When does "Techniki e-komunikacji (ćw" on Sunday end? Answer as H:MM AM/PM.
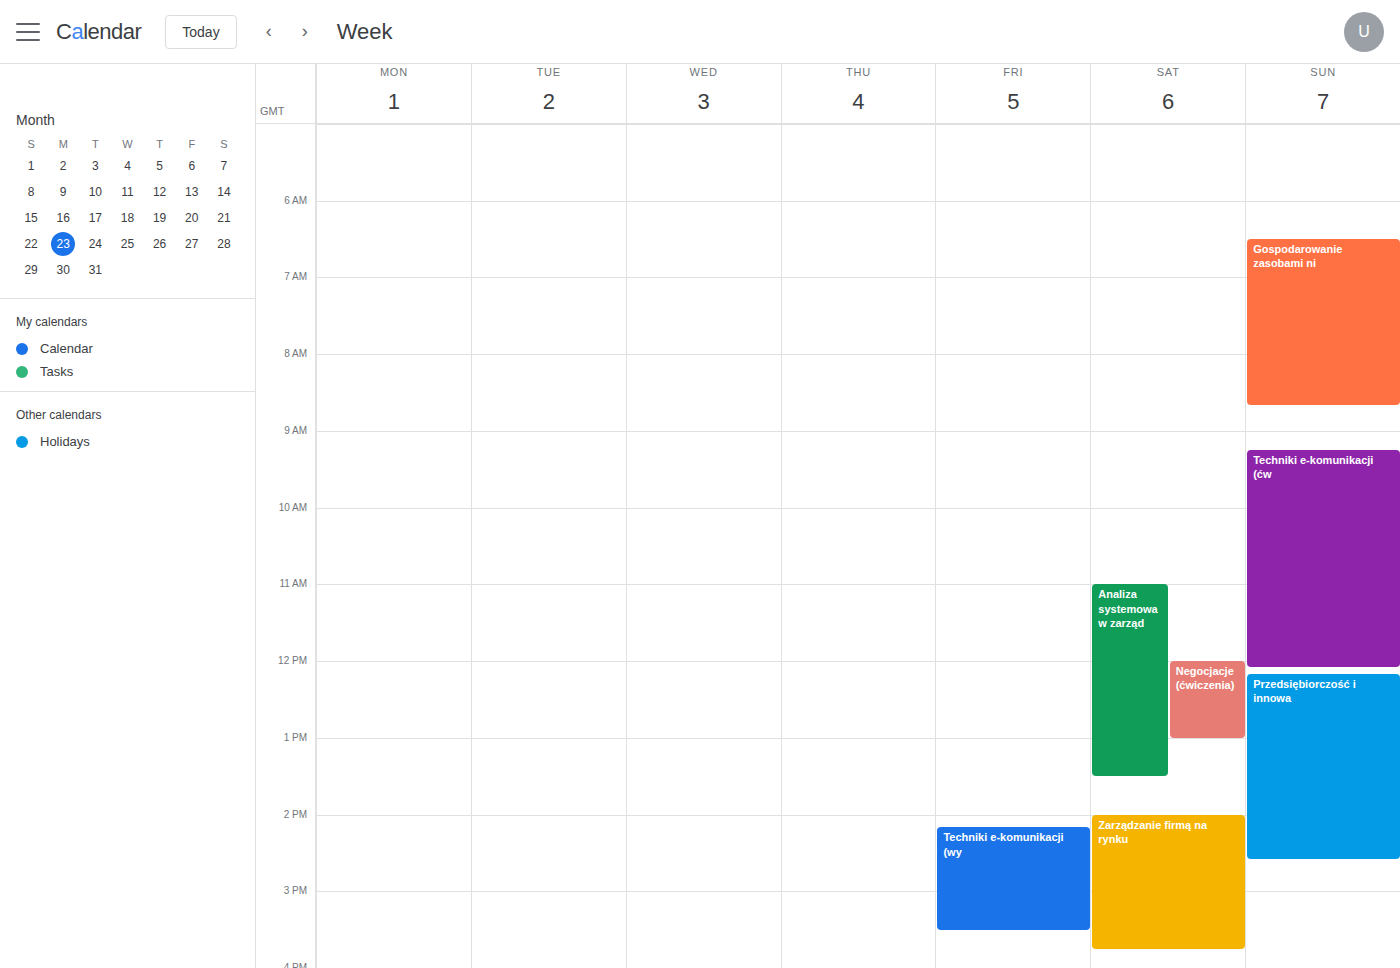
12:05 PM